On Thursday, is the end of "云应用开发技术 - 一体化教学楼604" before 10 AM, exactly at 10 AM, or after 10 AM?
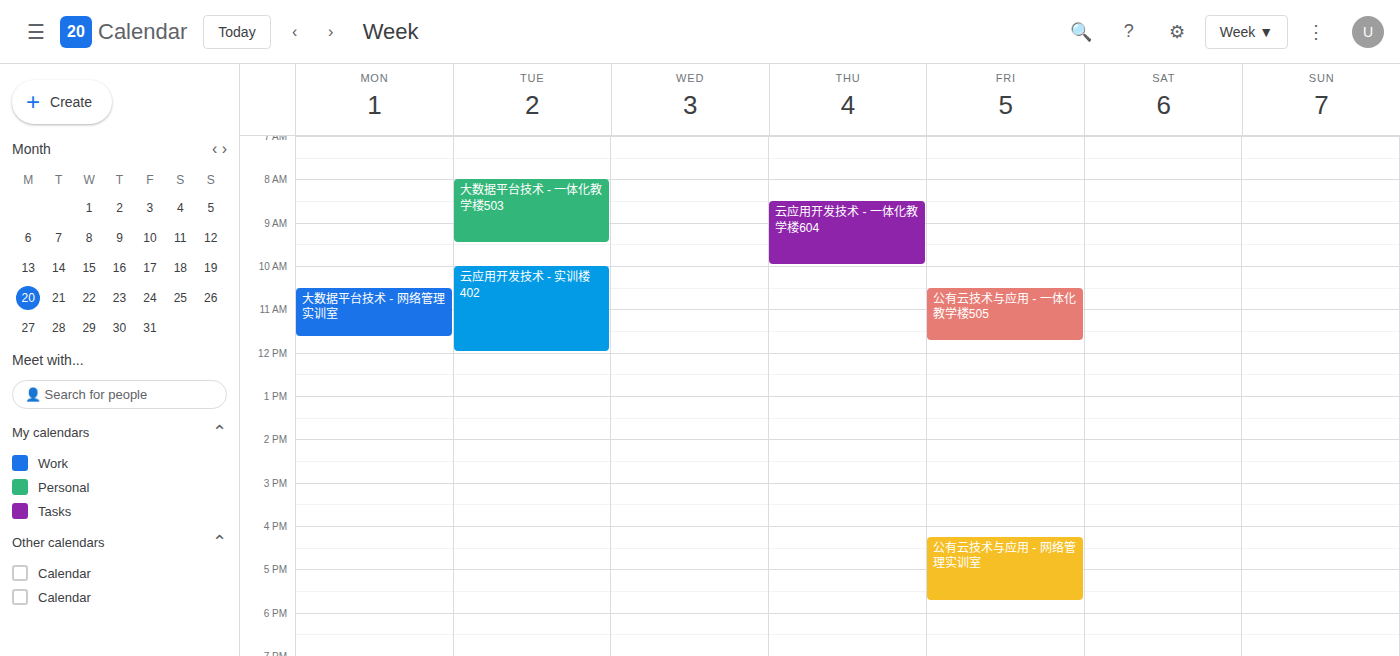
10:00 AM -- exactly at 10 AM, on the 10 AM line.